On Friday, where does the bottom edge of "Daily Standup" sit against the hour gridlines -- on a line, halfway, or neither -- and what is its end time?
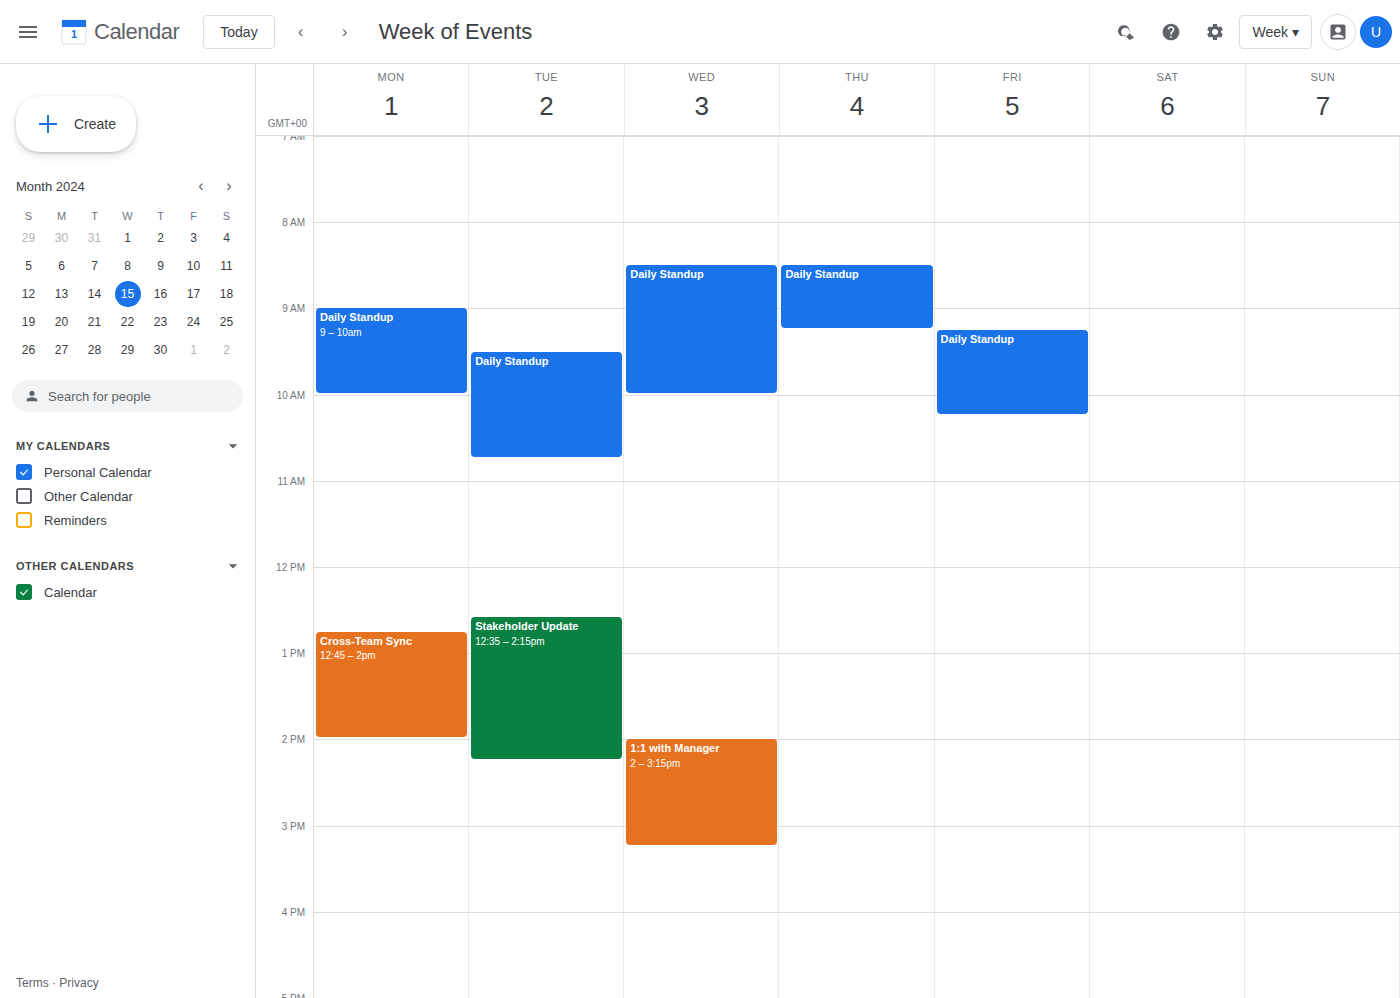
10:15 -- neither: a quarter of the way from the 10:00 line to the 11:00 line.